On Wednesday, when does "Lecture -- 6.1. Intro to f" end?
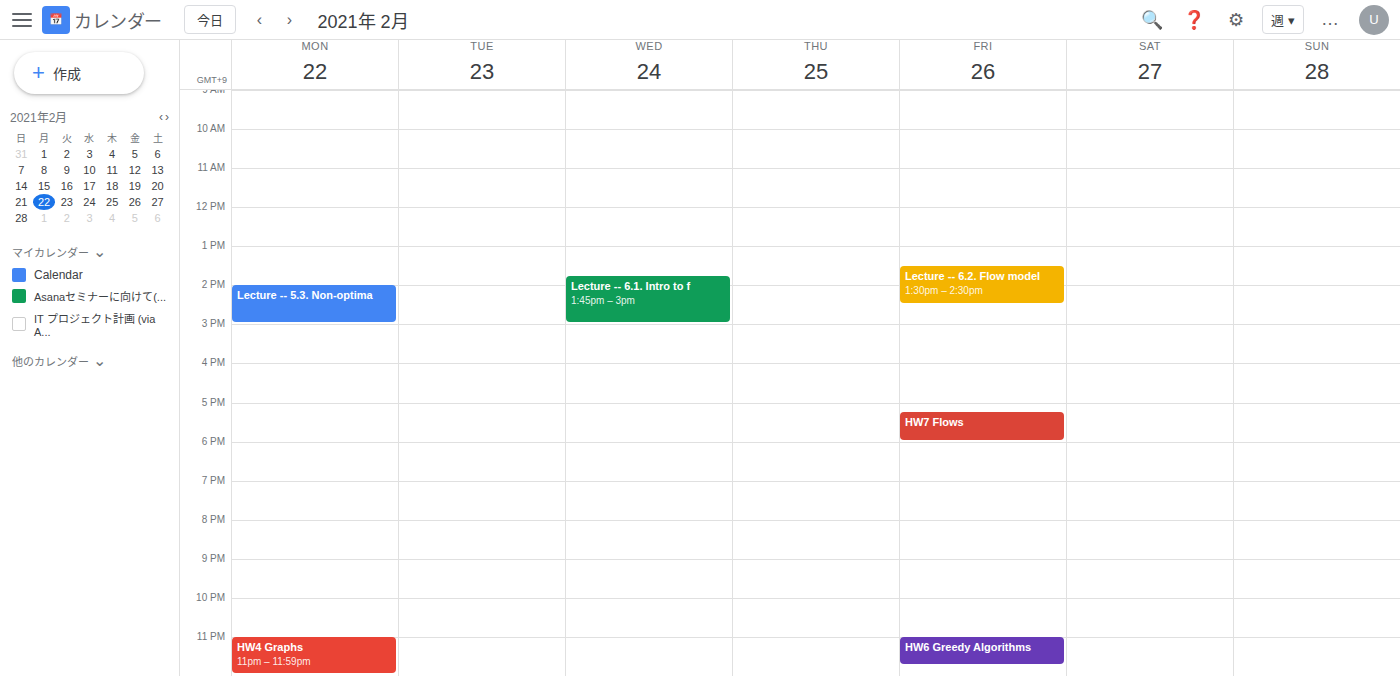
3:00 PM